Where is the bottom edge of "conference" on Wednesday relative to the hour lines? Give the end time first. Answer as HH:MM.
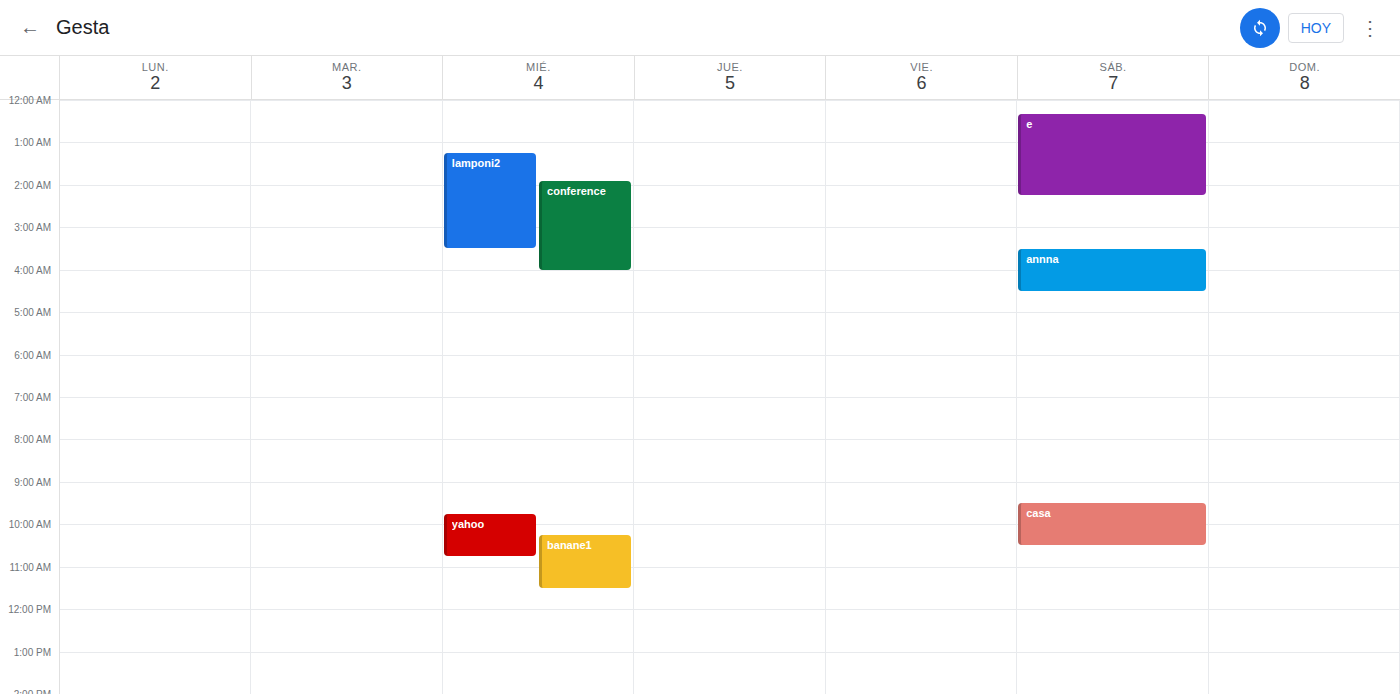
04:00 -- exactly on the 04:00 line.